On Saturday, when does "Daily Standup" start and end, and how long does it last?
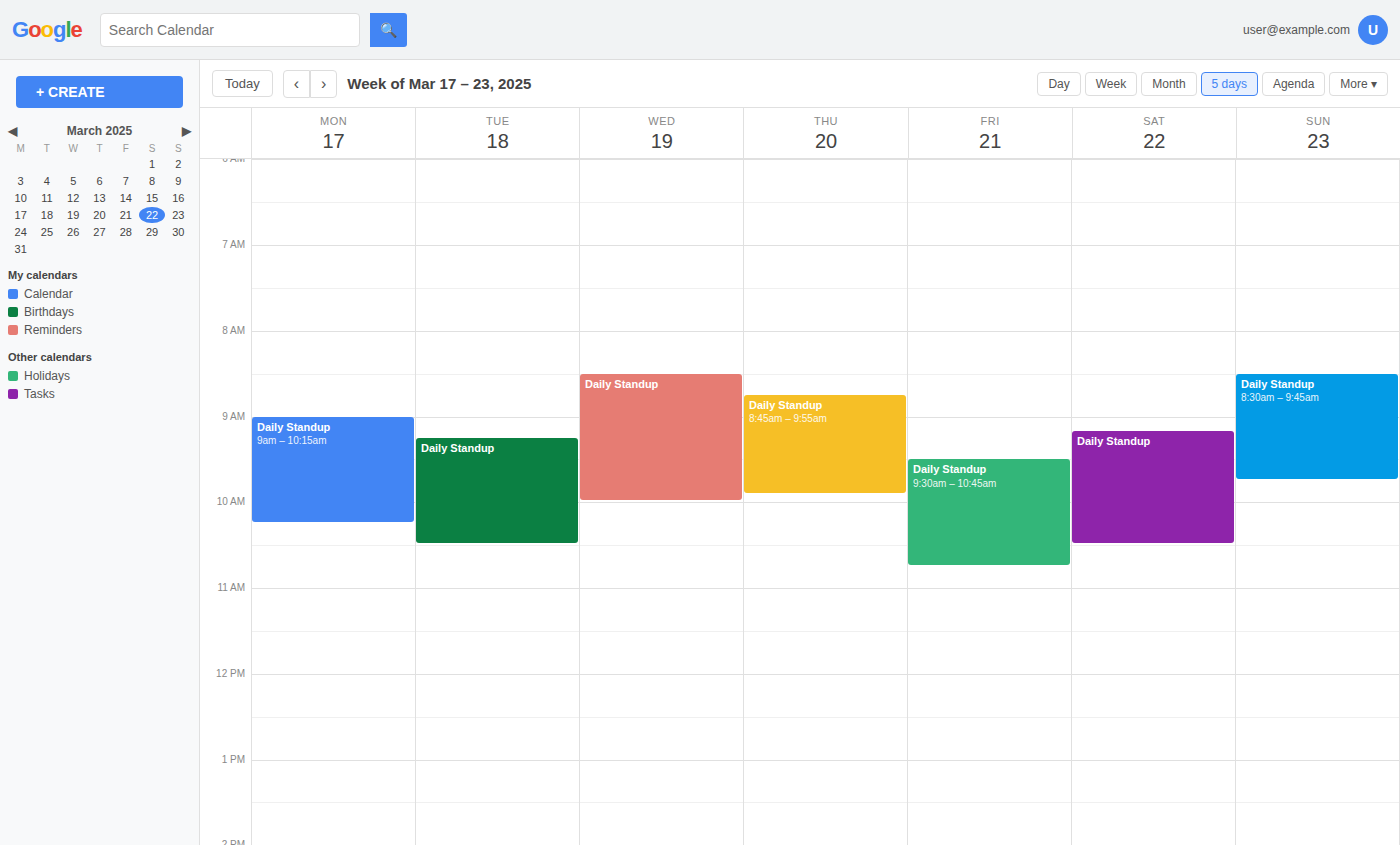
9:10 AM to 10:30 AM, 1 hour 20 minutes